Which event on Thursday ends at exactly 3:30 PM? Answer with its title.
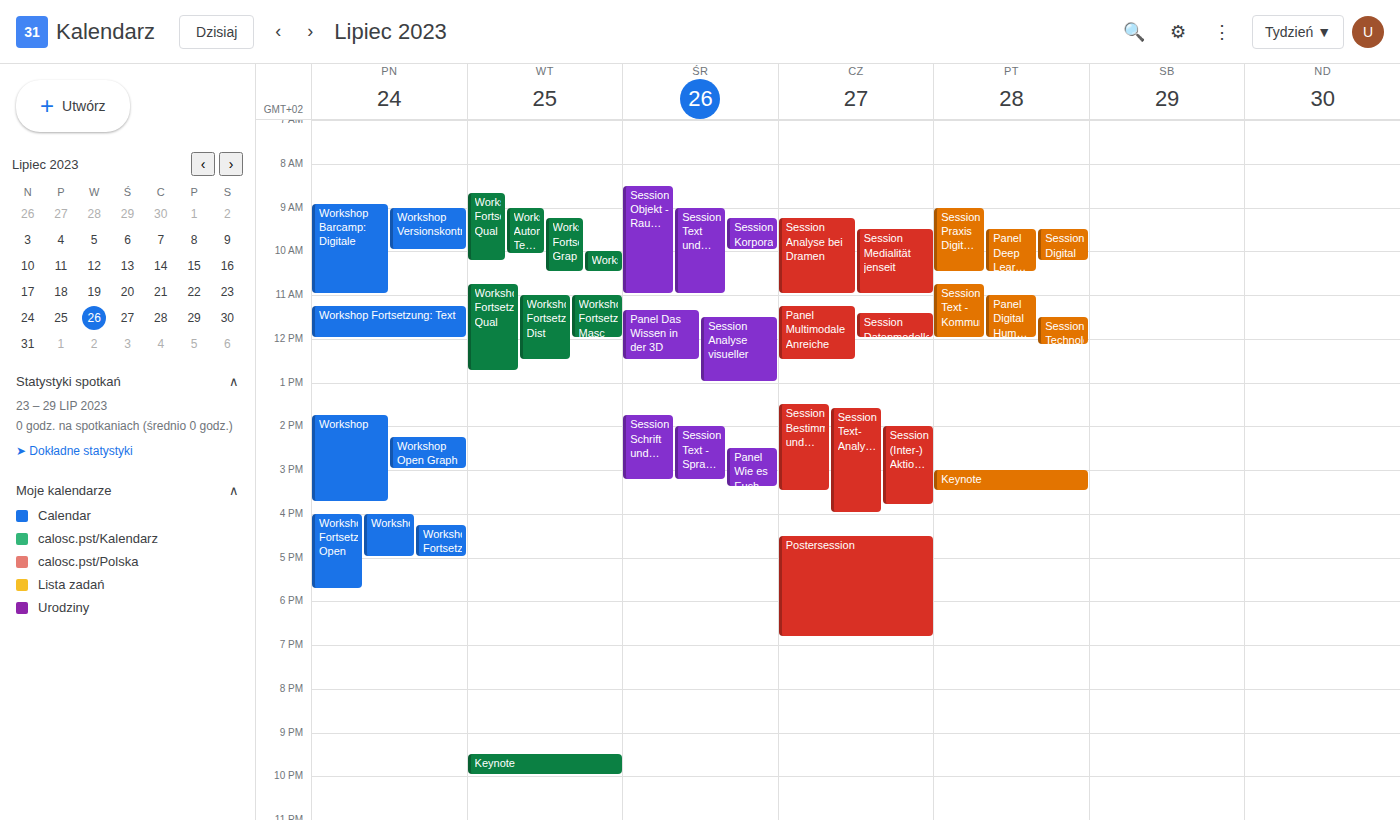
"Session Bestimmen und Iden"